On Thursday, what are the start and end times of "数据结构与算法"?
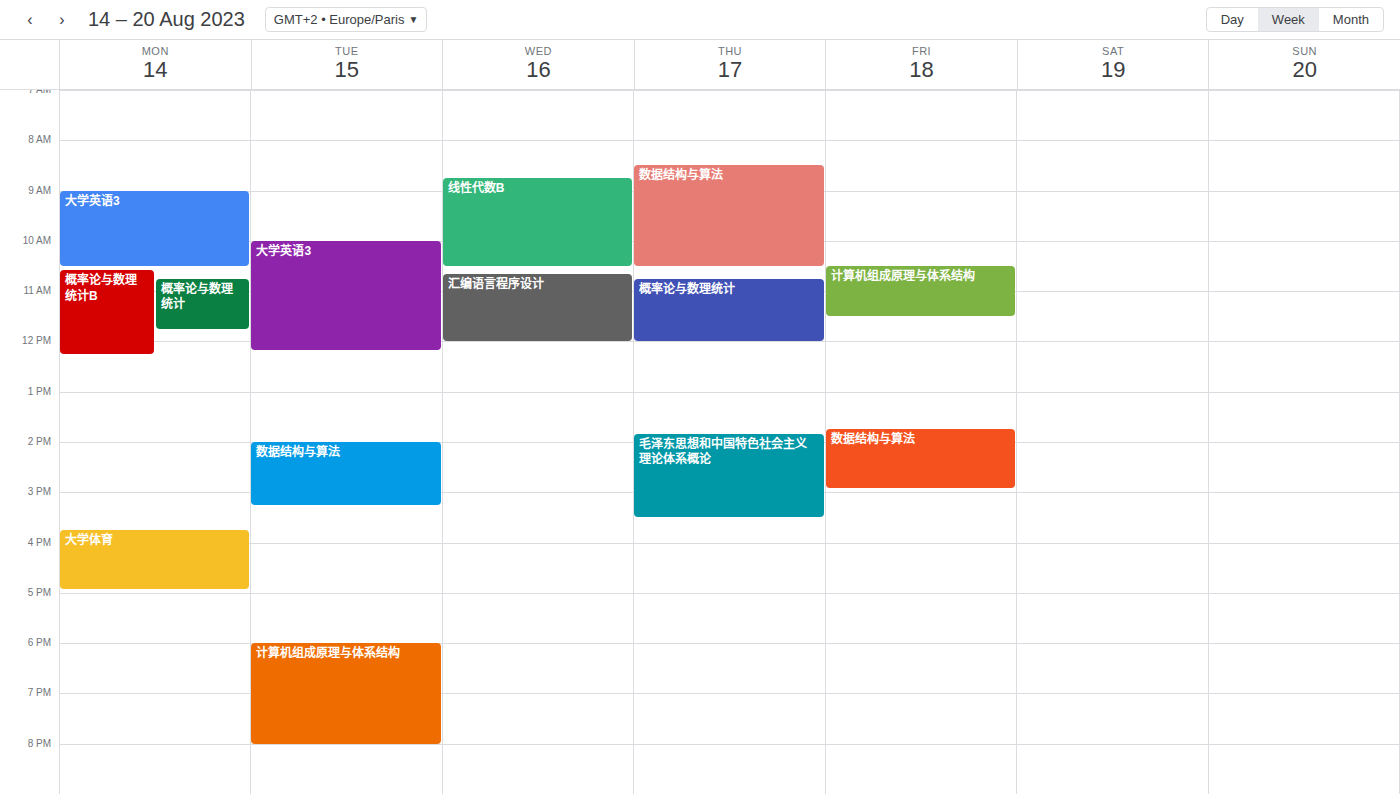
8:30 AM to 10:30 AM